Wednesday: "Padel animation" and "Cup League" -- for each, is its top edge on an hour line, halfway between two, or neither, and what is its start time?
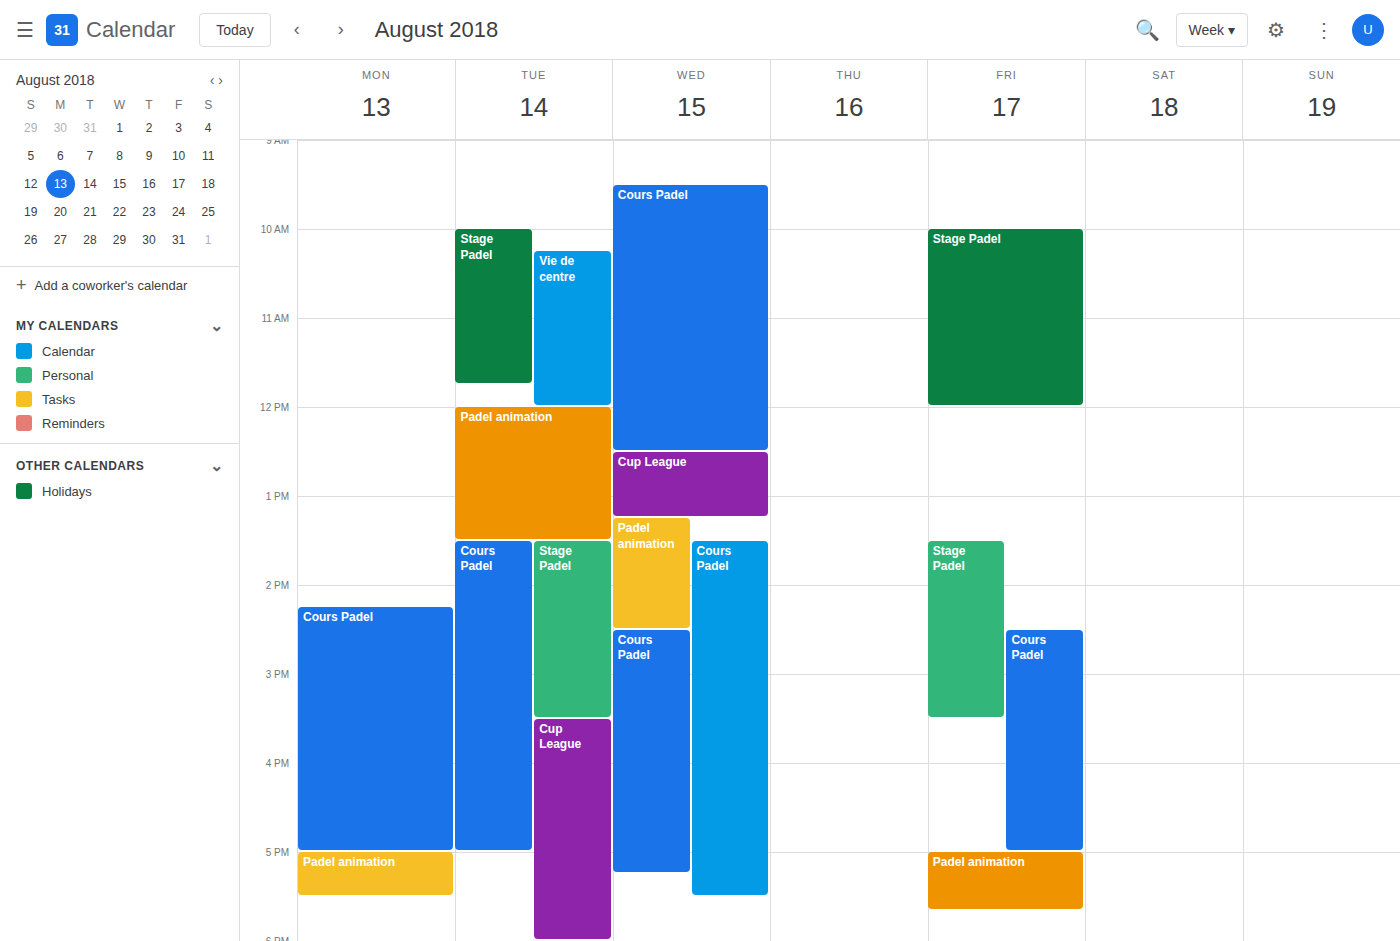
"Padel animation": 1:15 PM, neither: a quarter of the way from the 1 PM line to the 2 PM line. "Cup League": 12:30 PM, halfway between the 12 PM and 1 PM lines.